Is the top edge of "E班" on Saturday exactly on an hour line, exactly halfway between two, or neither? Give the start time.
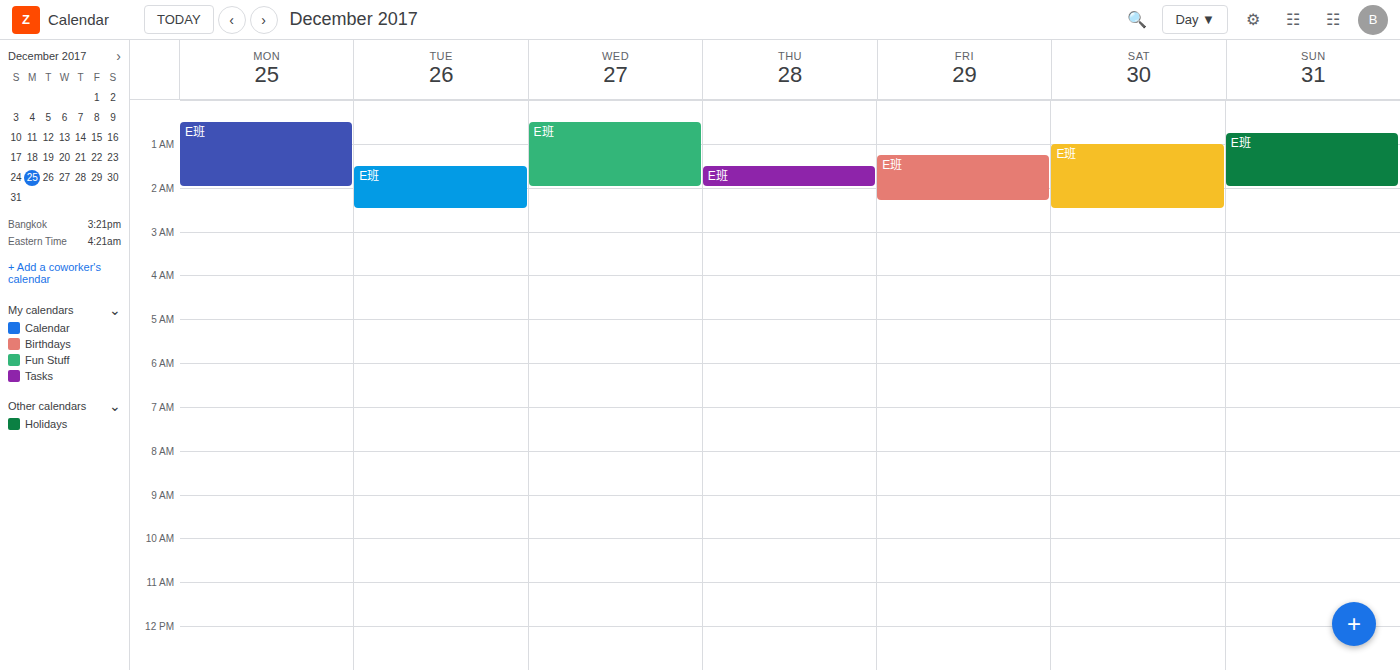
1:00 AM -- exactly on the 1 AM line.